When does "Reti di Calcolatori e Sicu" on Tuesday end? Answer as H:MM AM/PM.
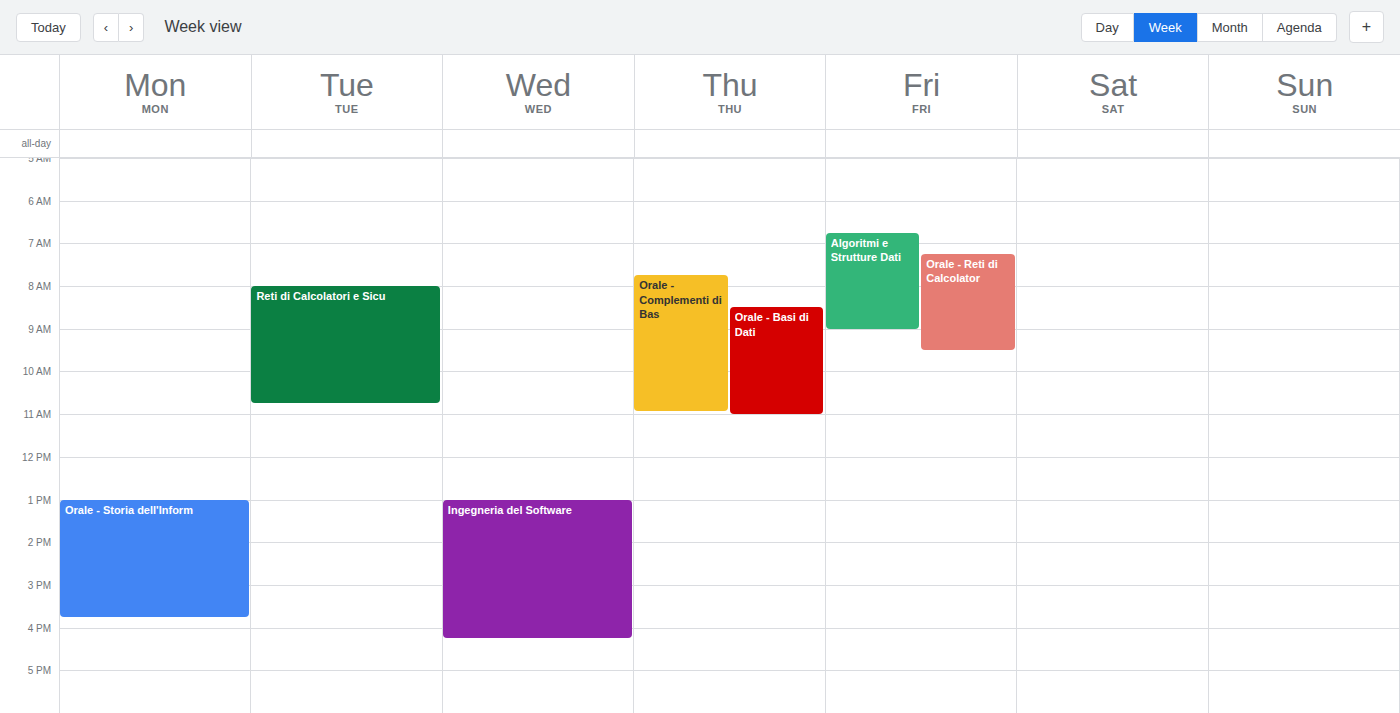
10:45 AM